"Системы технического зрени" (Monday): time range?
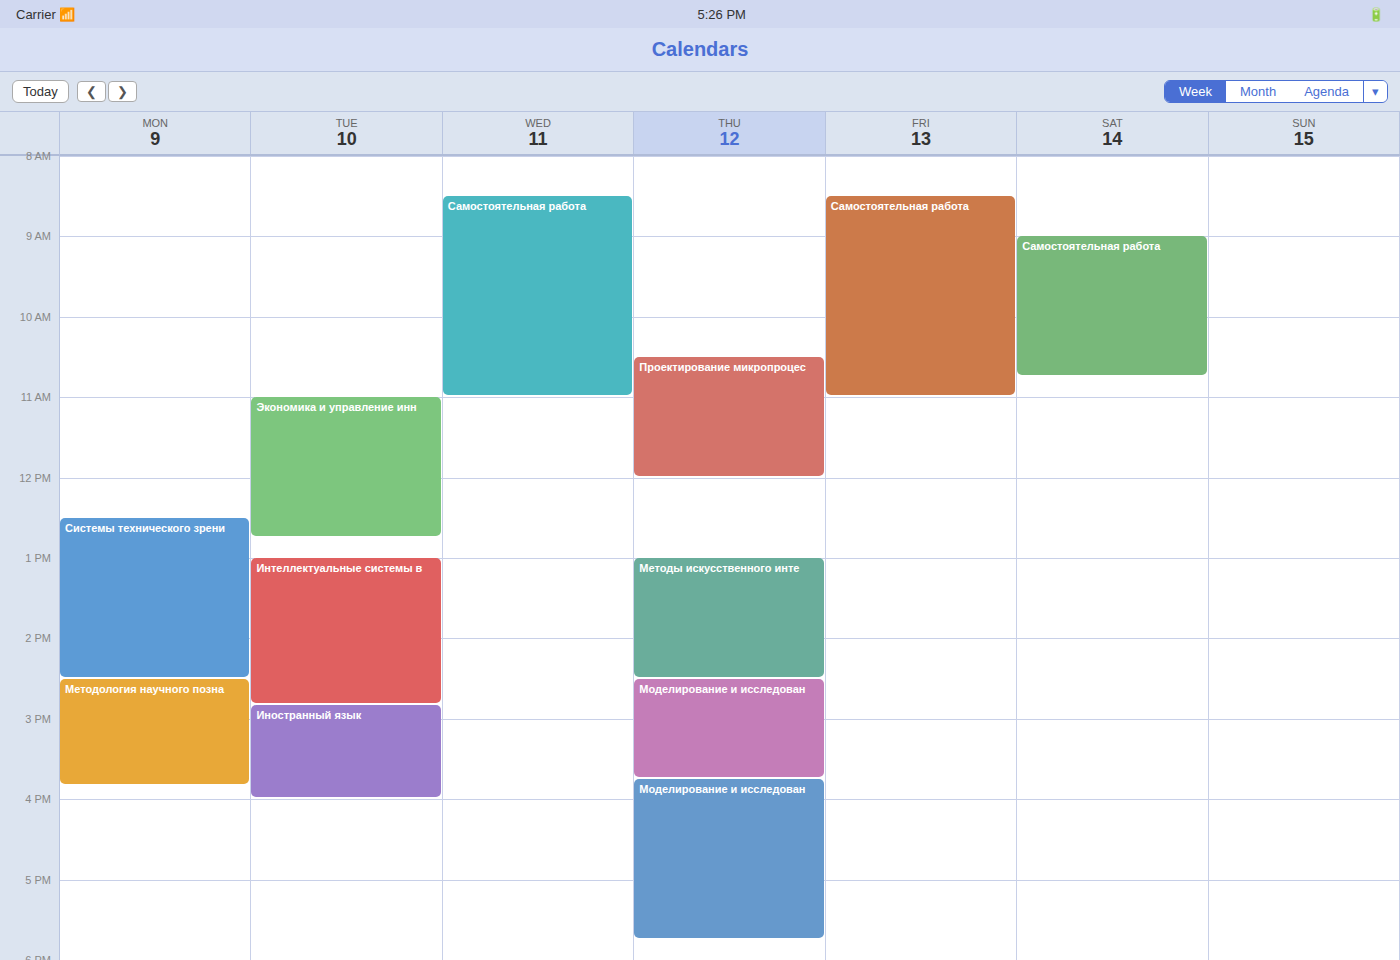
12:30 PM to 2:30 PM